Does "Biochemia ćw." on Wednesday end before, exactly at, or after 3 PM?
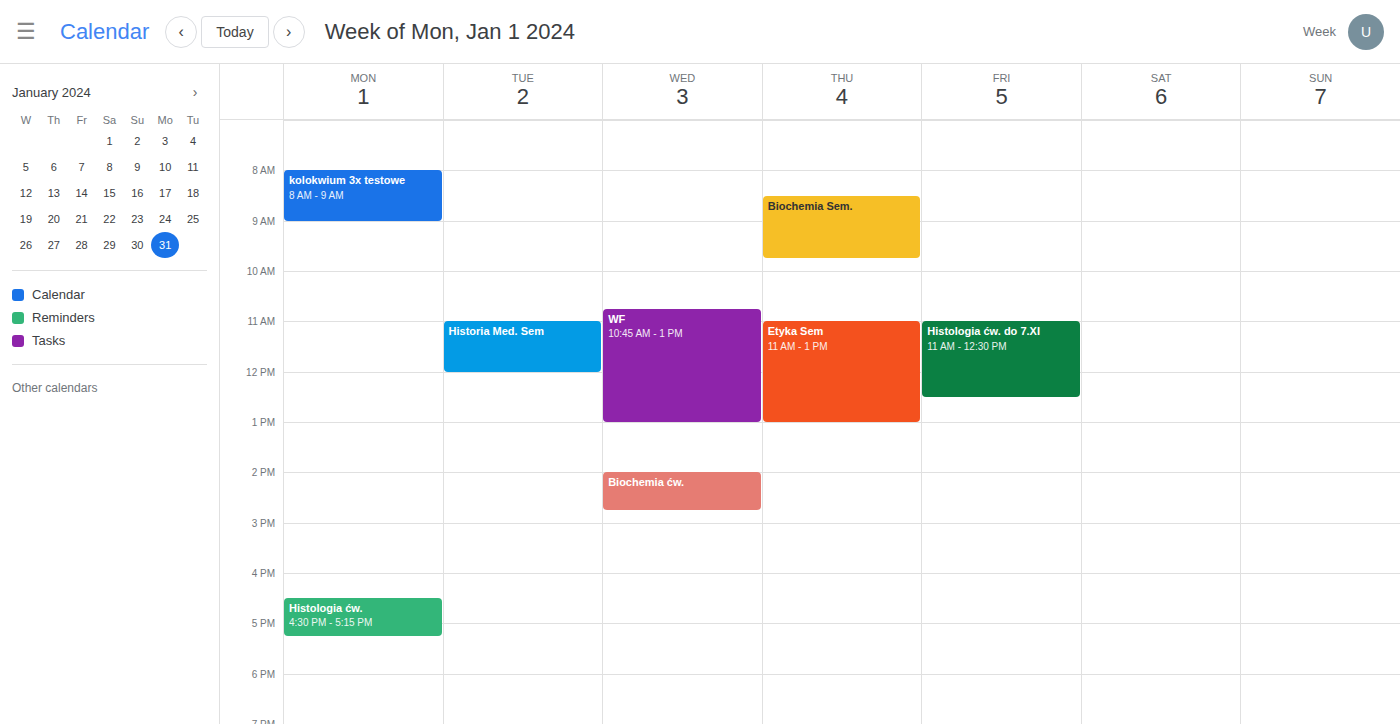
2:45 PM -- before 3 PM, 15 minutes above the 3 PM line.